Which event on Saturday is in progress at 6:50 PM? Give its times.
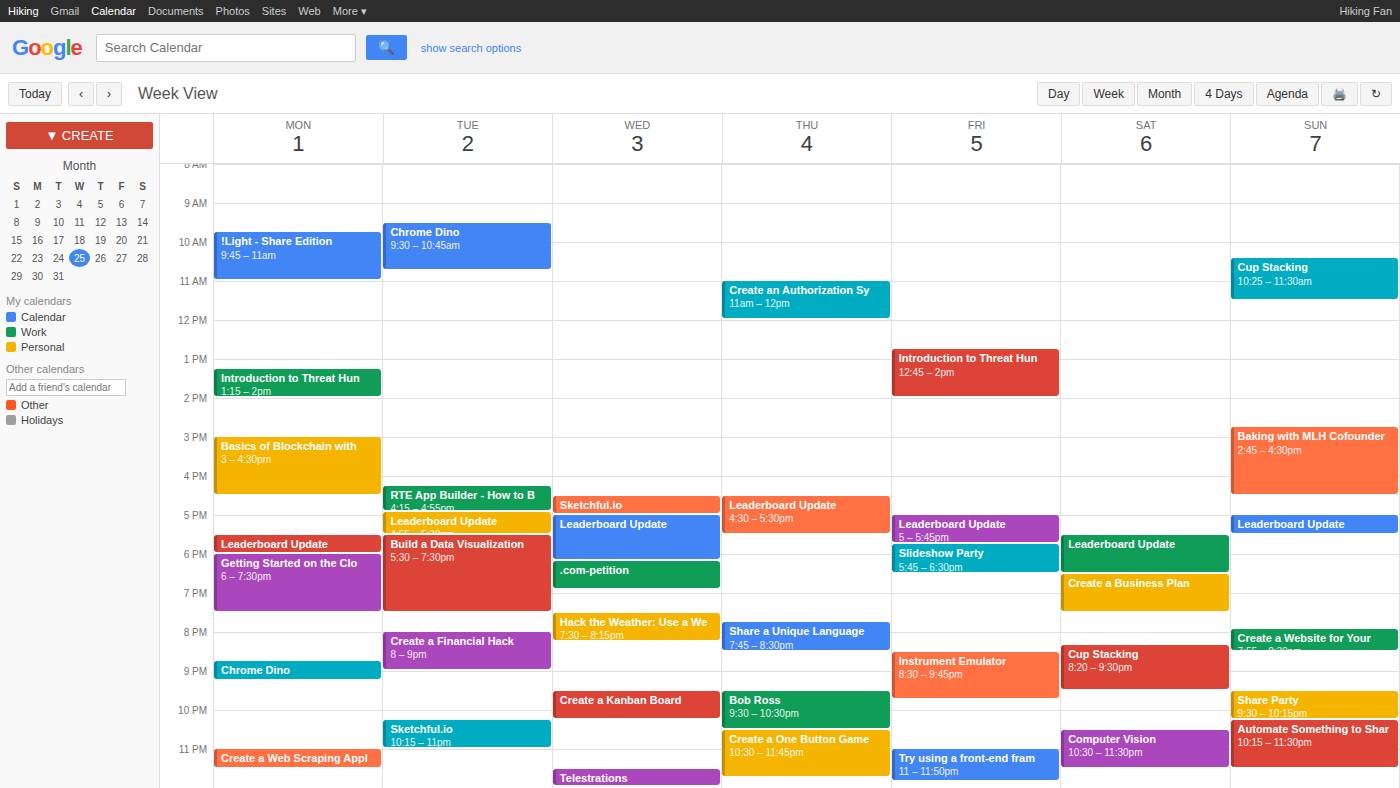
"Create a Business Plan", 6:30 PM to 7:30 PM